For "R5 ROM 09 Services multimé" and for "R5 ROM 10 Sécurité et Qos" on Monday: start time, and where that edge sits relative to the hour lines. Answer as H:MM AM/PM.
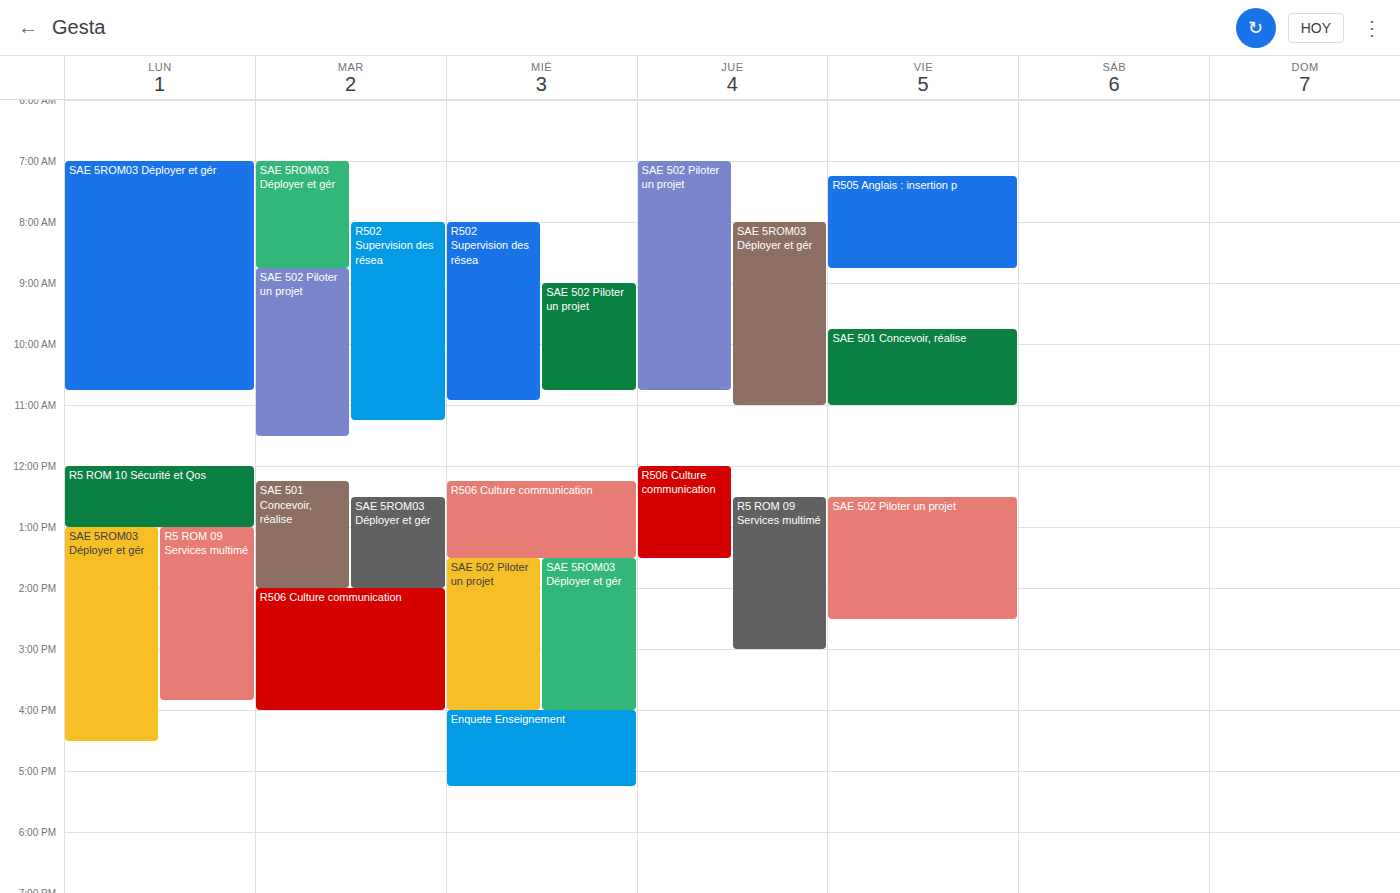
"R5 ROM 09 Services multimé": 1:00 PM, exactly on the 1 PM line. "R5 ROM 10 Sécurité et Qos": 12:00 PM, exactly on the 12 PM line.